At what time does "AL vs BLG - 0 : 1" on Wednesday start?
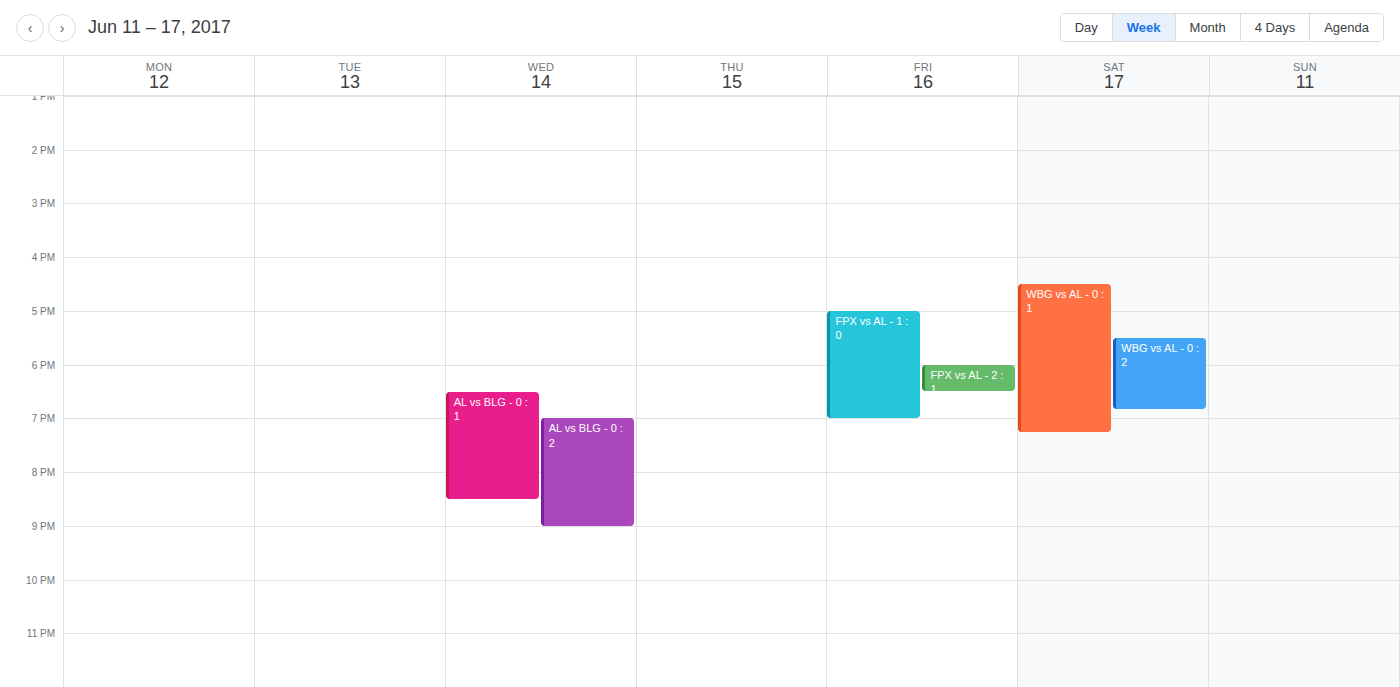
6:30 PM